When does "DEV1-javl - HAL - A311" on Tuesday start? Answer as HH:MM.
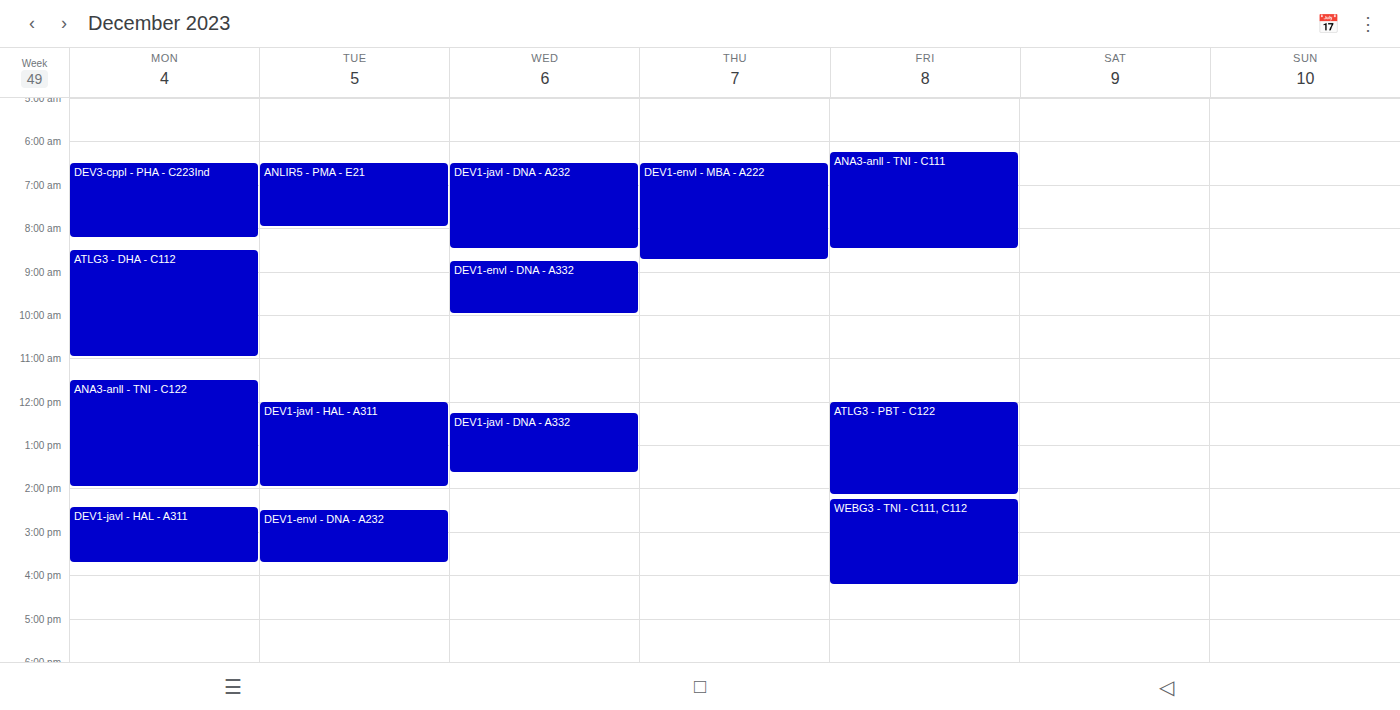
12:00